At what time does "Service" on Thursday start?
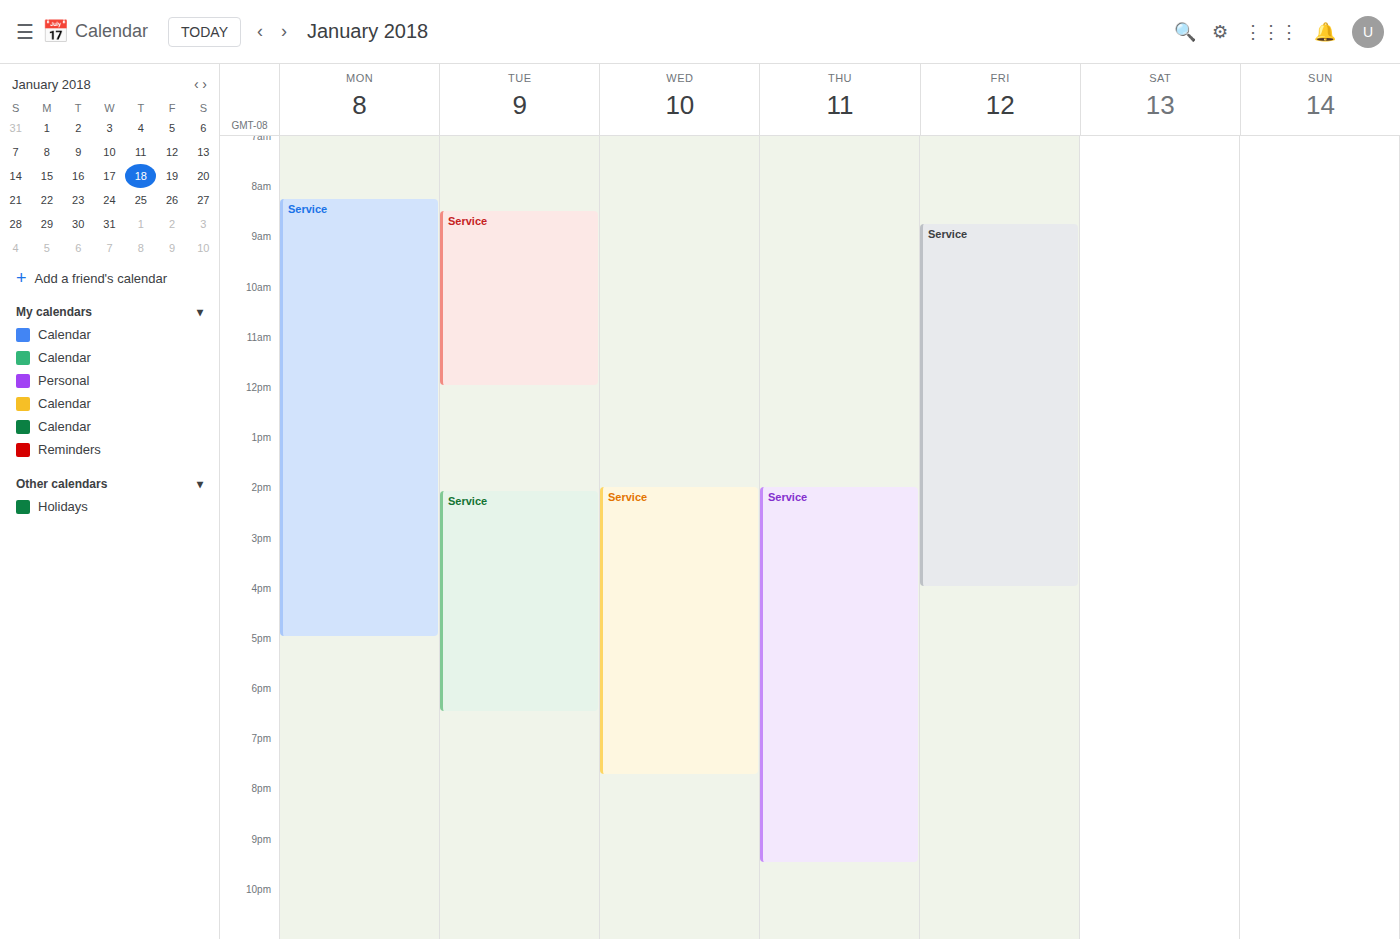
2:00 PM